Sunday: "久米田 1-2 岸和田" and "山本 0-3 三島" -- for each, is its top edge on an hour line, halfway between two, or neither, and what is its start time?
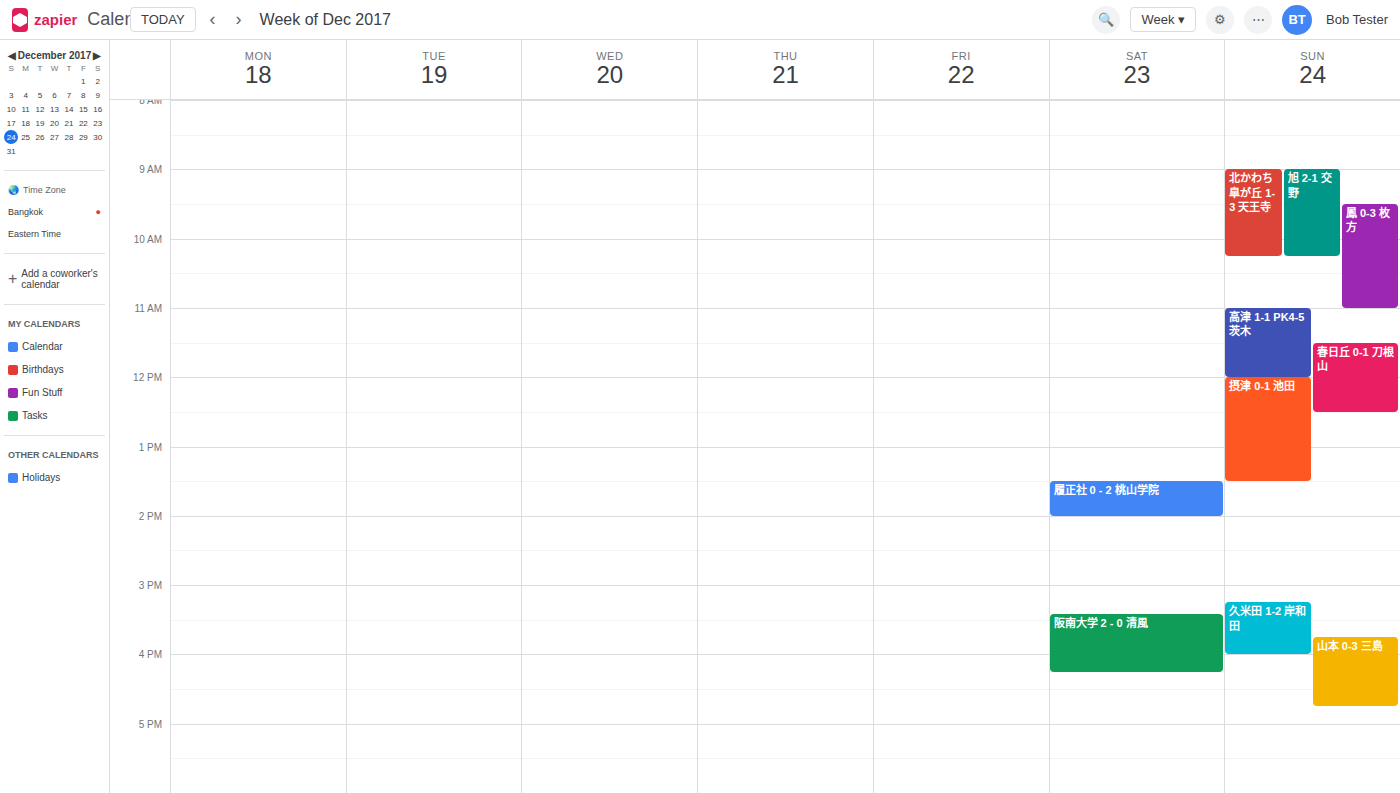
"久米田 1-2 岸和田": 15:15, neither: a quarter of the way from the 15:00 line to the 16:00 line. "山本 0-3 三島": 15:45, neither: three quarters of the way from the 15:00 line to the 16:00 line.